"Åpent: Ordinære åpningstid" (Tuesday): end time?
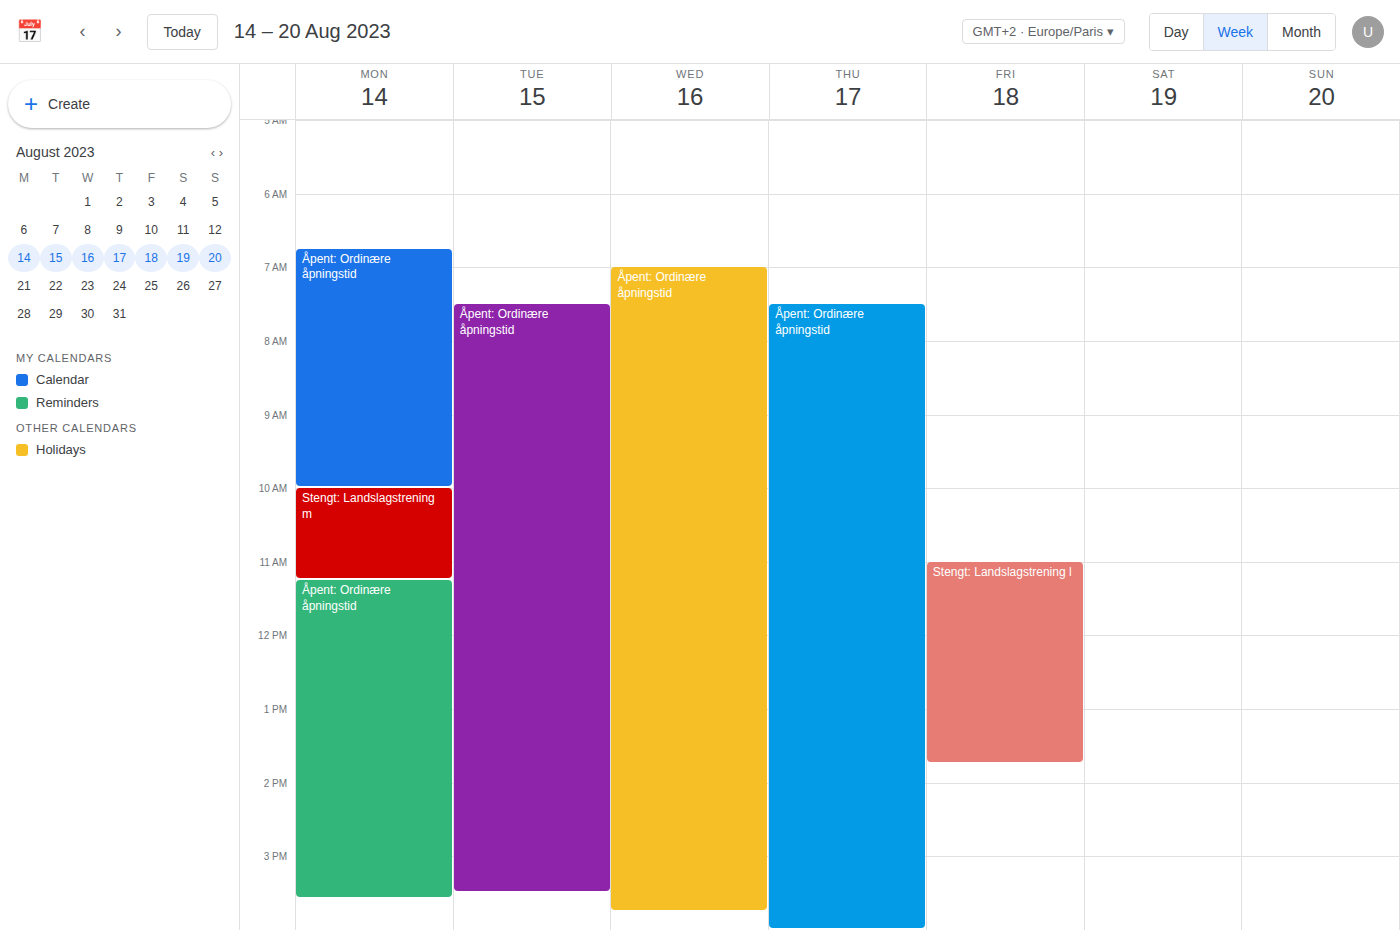
3:30 PM